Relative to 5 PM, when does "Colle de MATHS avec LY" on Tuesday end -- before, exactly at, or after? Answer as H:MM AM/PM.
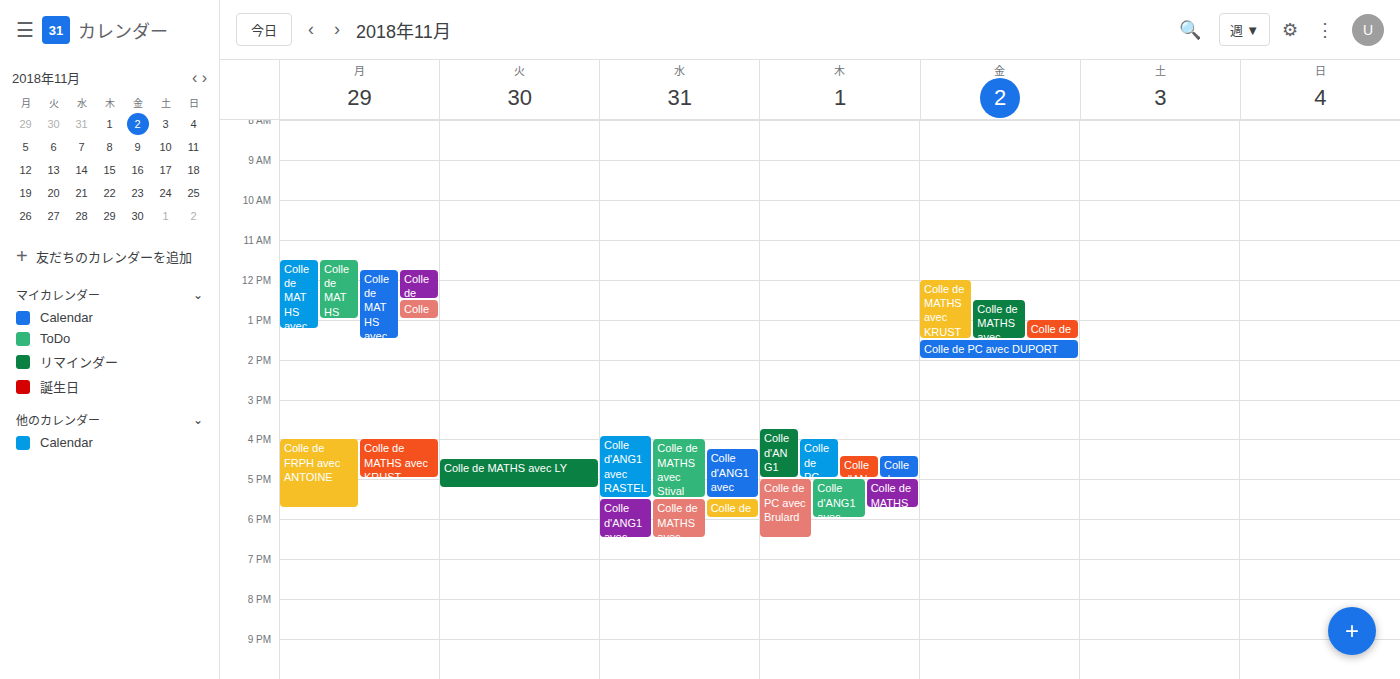
5:15 PM -- after 5 PM, 15 minutes below the 5 PM line.